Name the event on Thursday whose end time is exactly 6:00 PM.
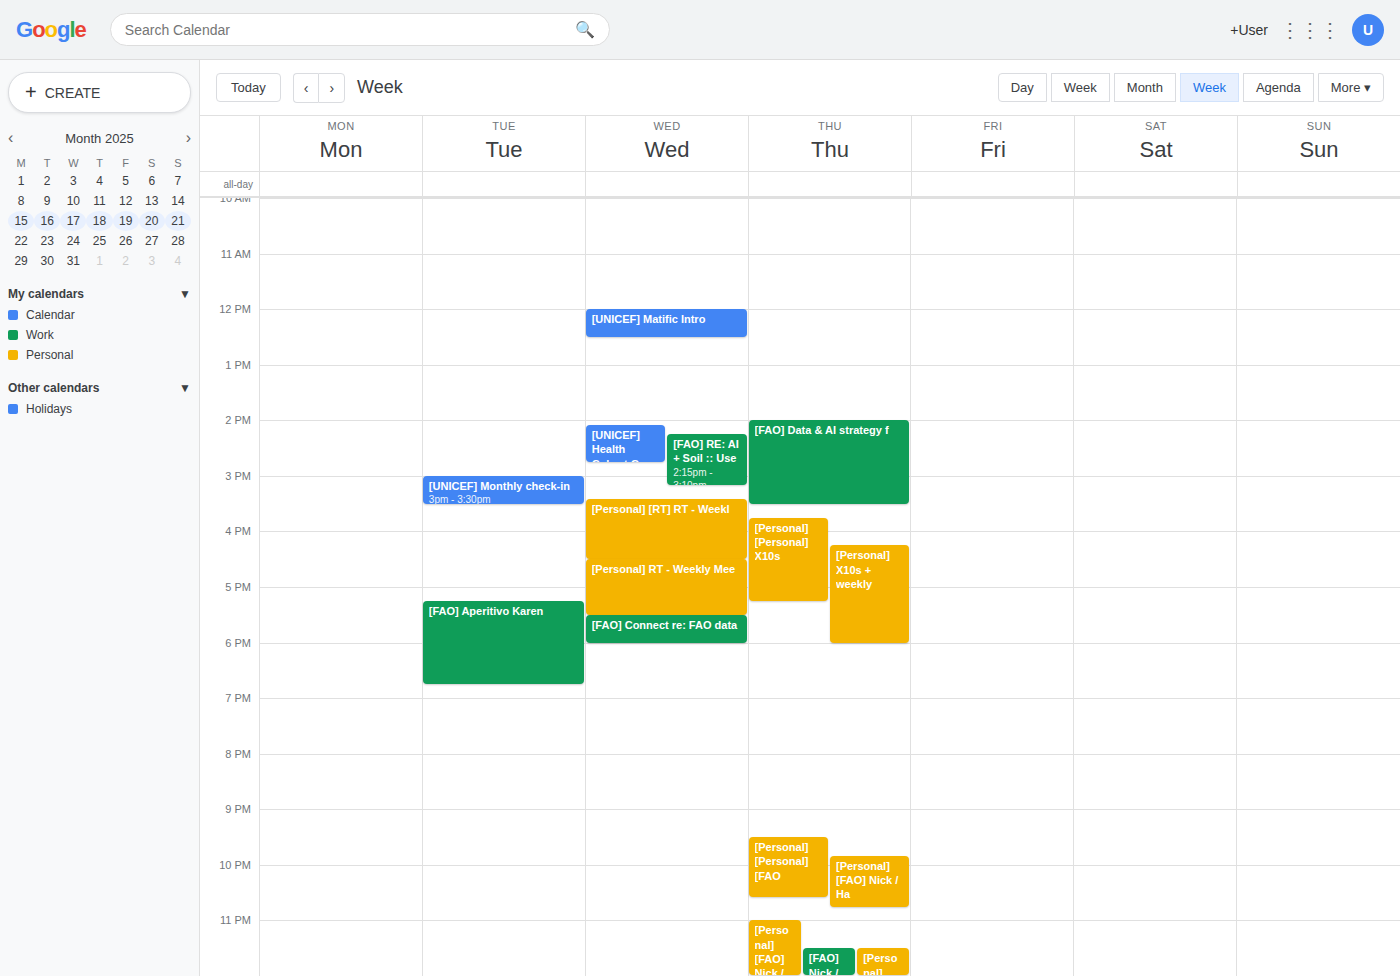
"[Personal] X10s + weekly"